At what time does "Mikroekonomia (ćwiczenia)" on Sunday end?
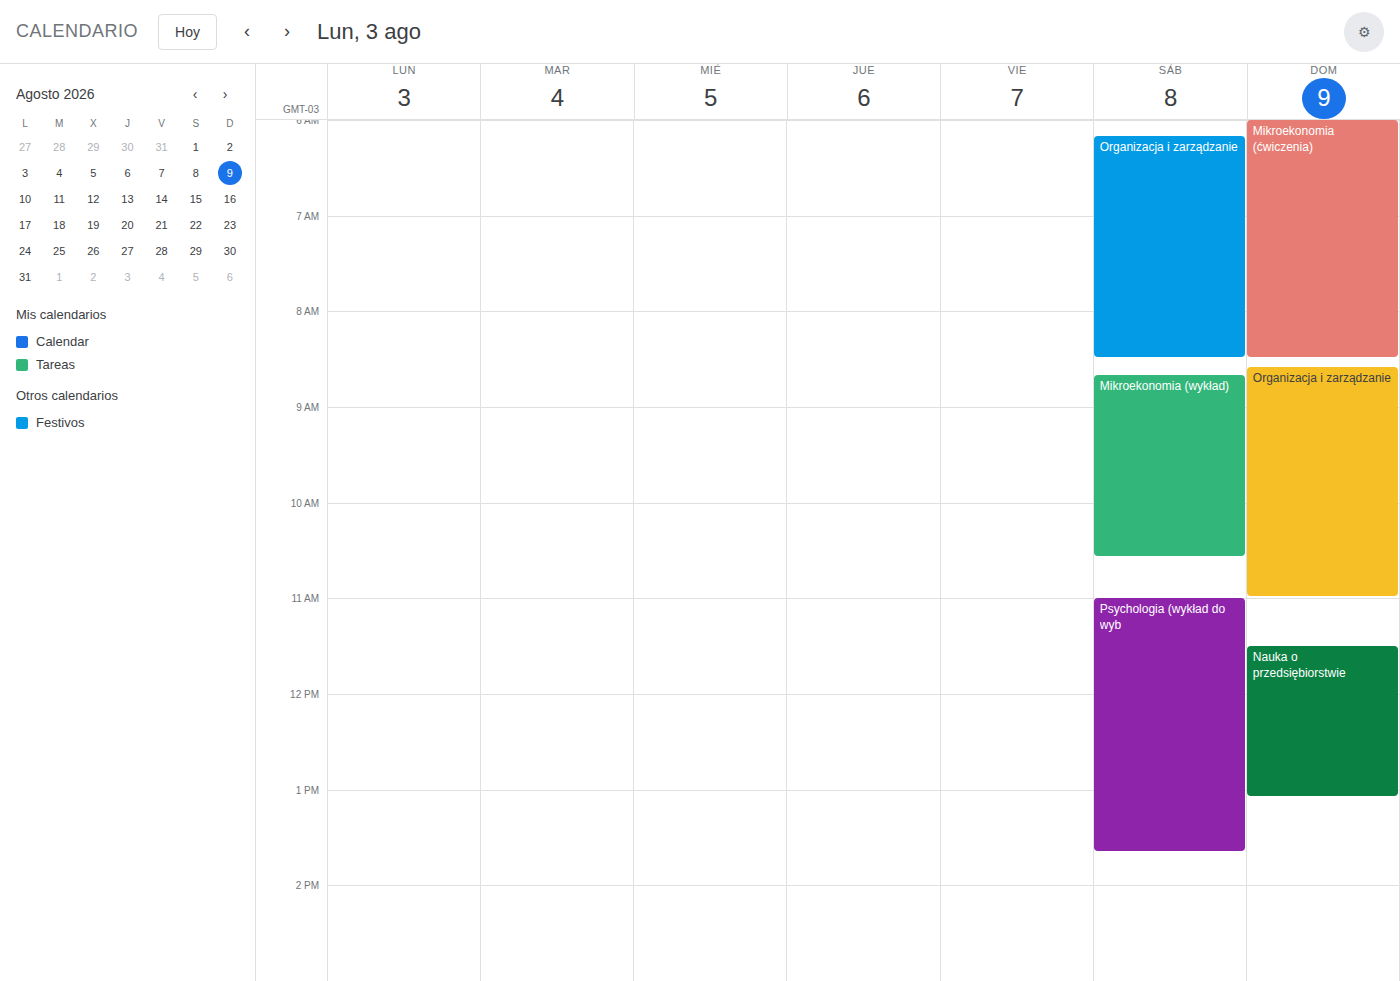
08:30